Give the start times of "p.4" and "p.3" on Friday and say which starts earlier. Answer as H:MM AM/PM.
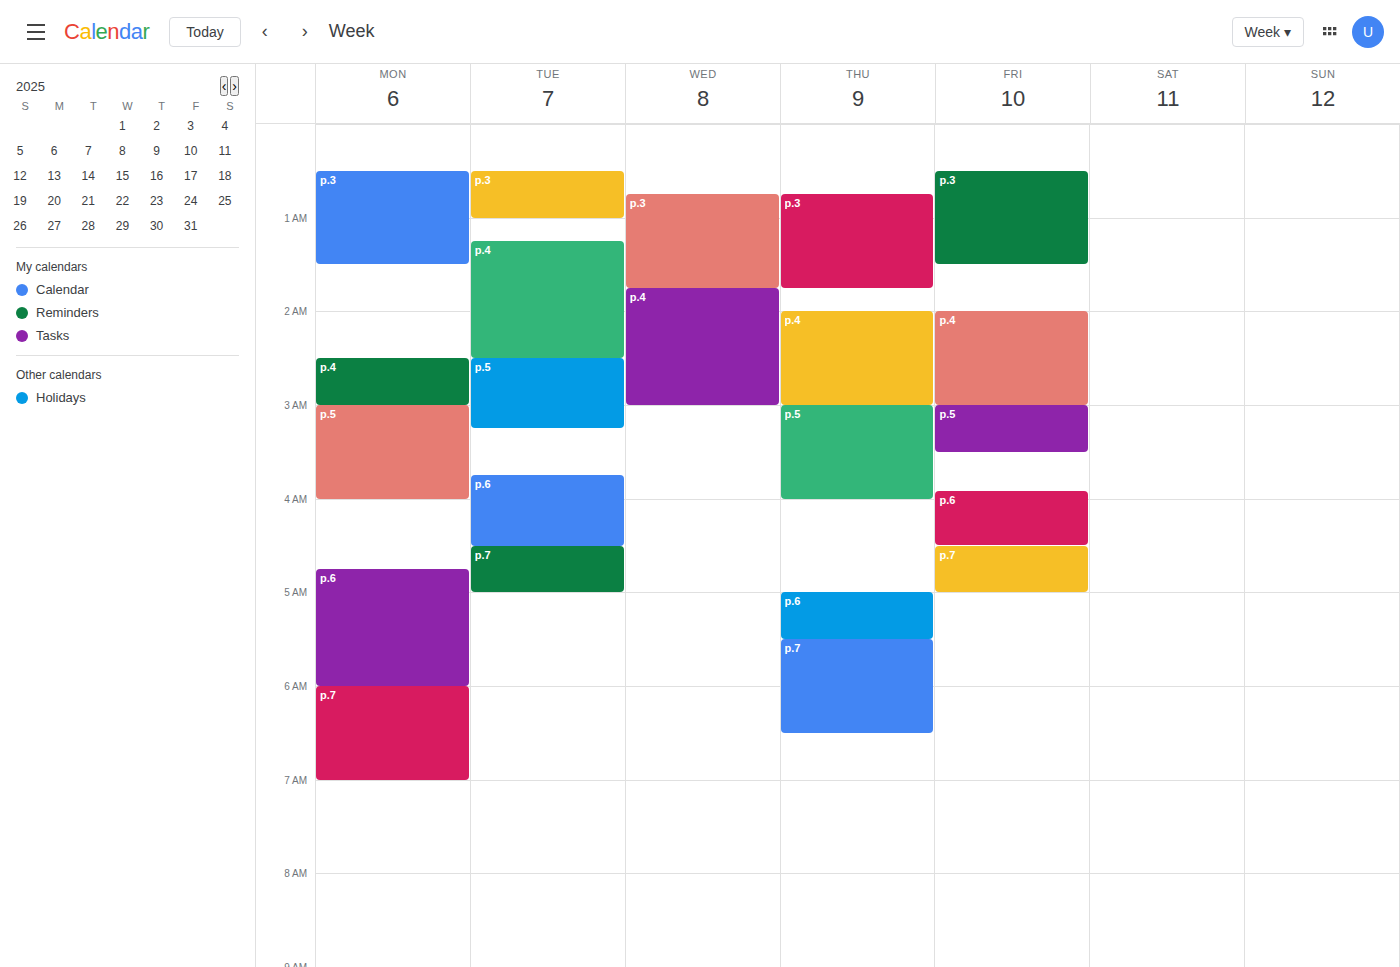
"p.3" 12:30 AM; "p.4" 2:00 AM.